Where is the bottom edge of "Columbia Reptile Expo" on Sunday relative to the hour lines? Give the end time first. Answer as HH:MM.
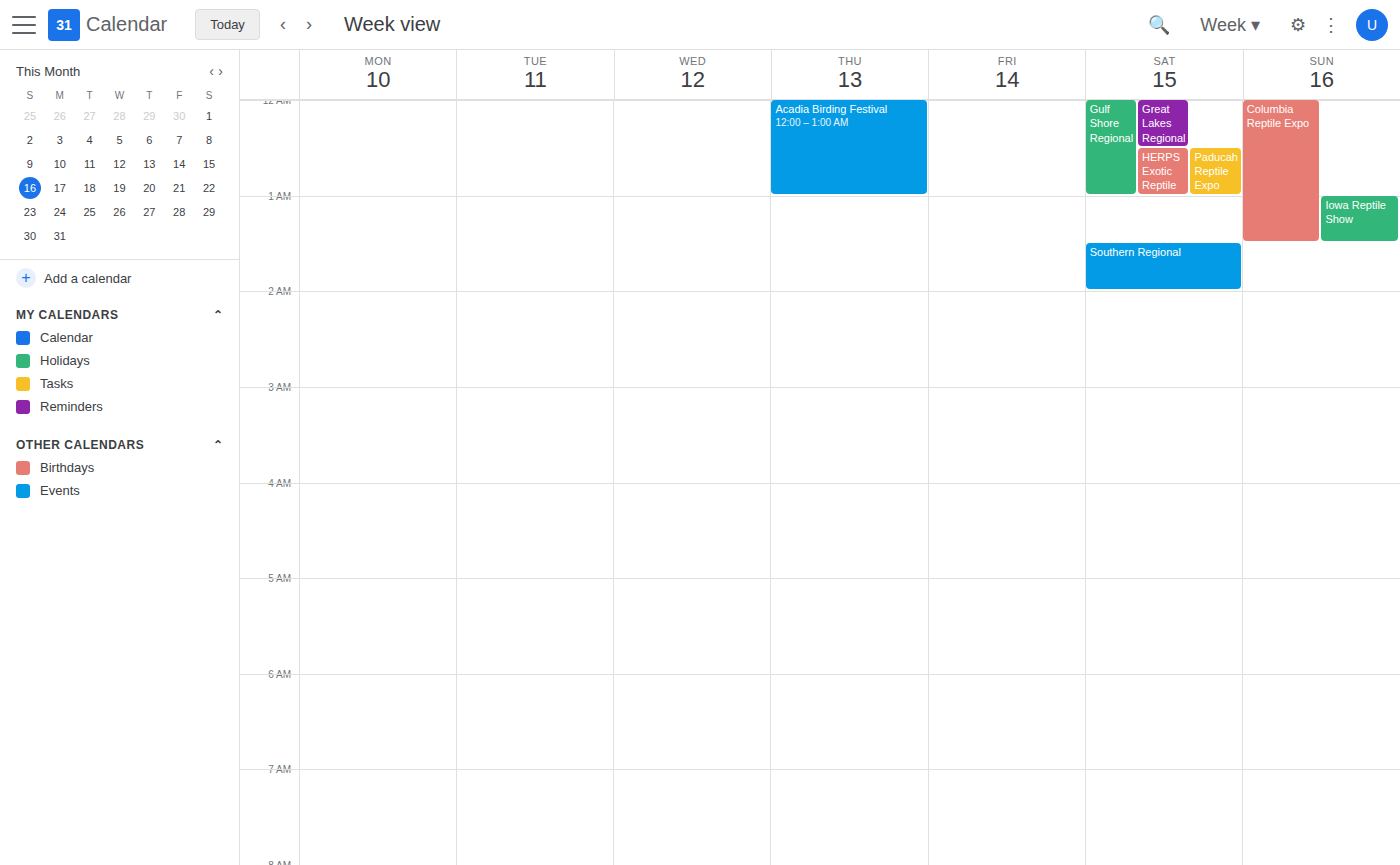
01:30 -- halfway between the 01:00 and 02:00 lines.